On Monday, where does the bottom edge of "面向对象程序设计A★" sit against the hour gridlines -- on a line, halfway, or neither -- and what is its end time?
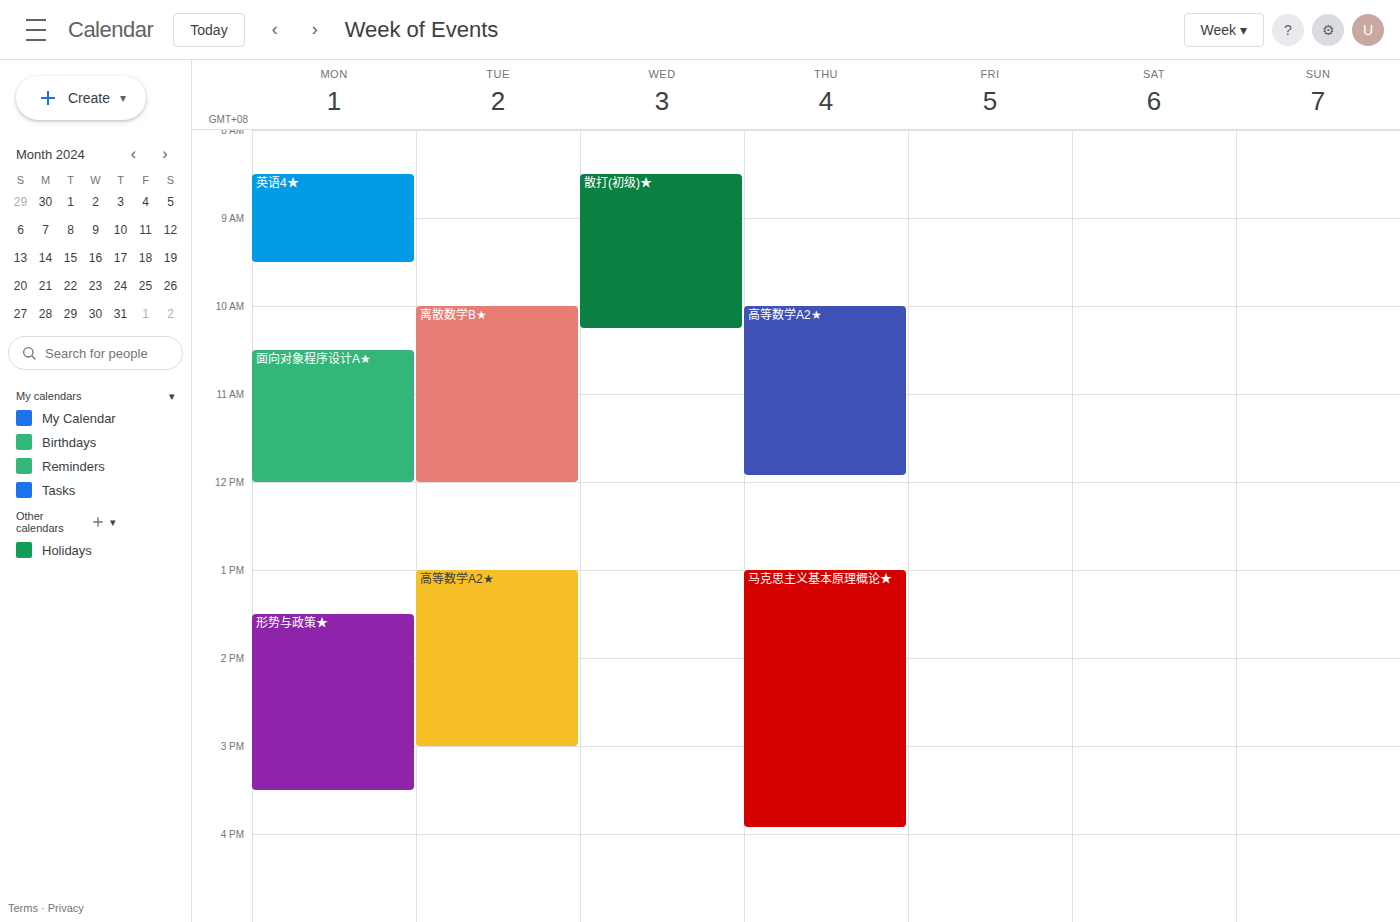
12:00 PM -- exactly on the 12 PM line.